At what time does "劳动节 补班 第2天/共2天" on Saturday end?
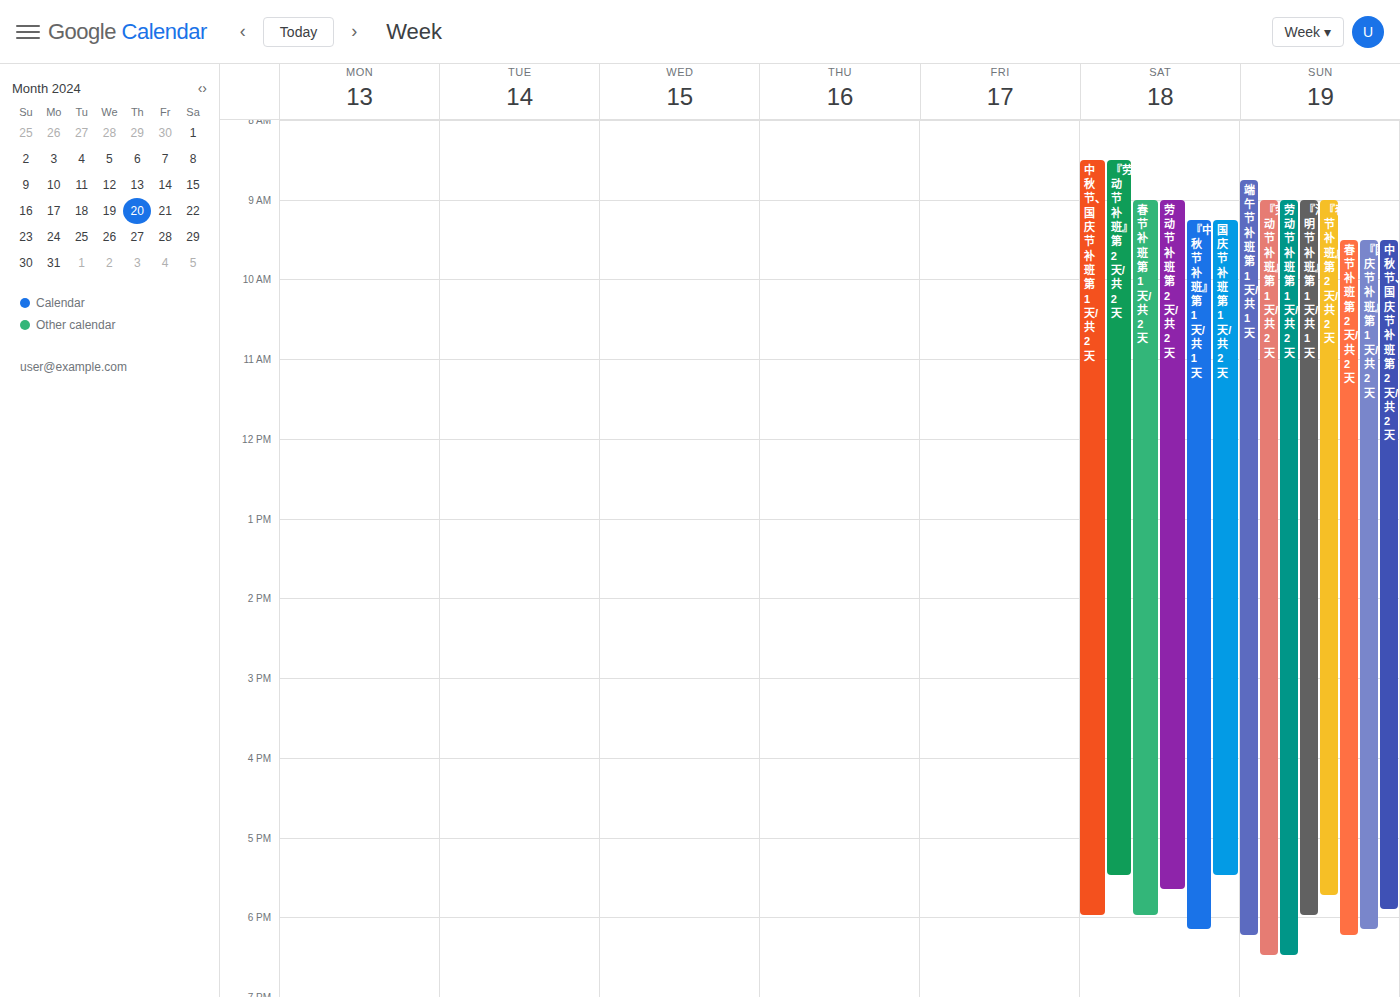
5:40 PM